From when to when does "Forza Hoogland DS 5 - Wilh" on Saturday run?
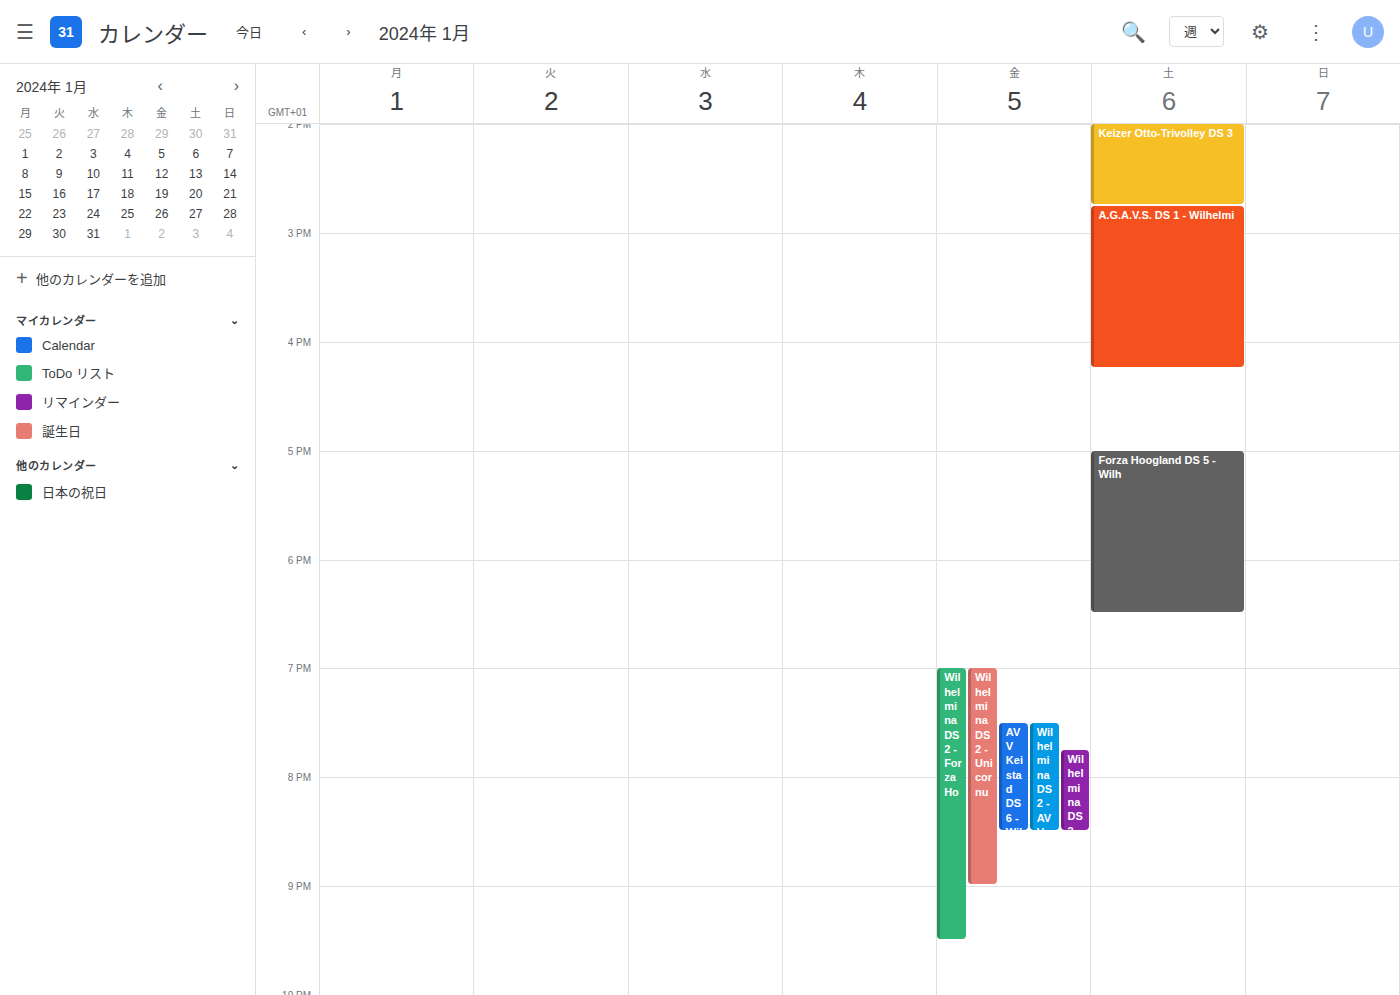
5:00 PM to 6:30 PM